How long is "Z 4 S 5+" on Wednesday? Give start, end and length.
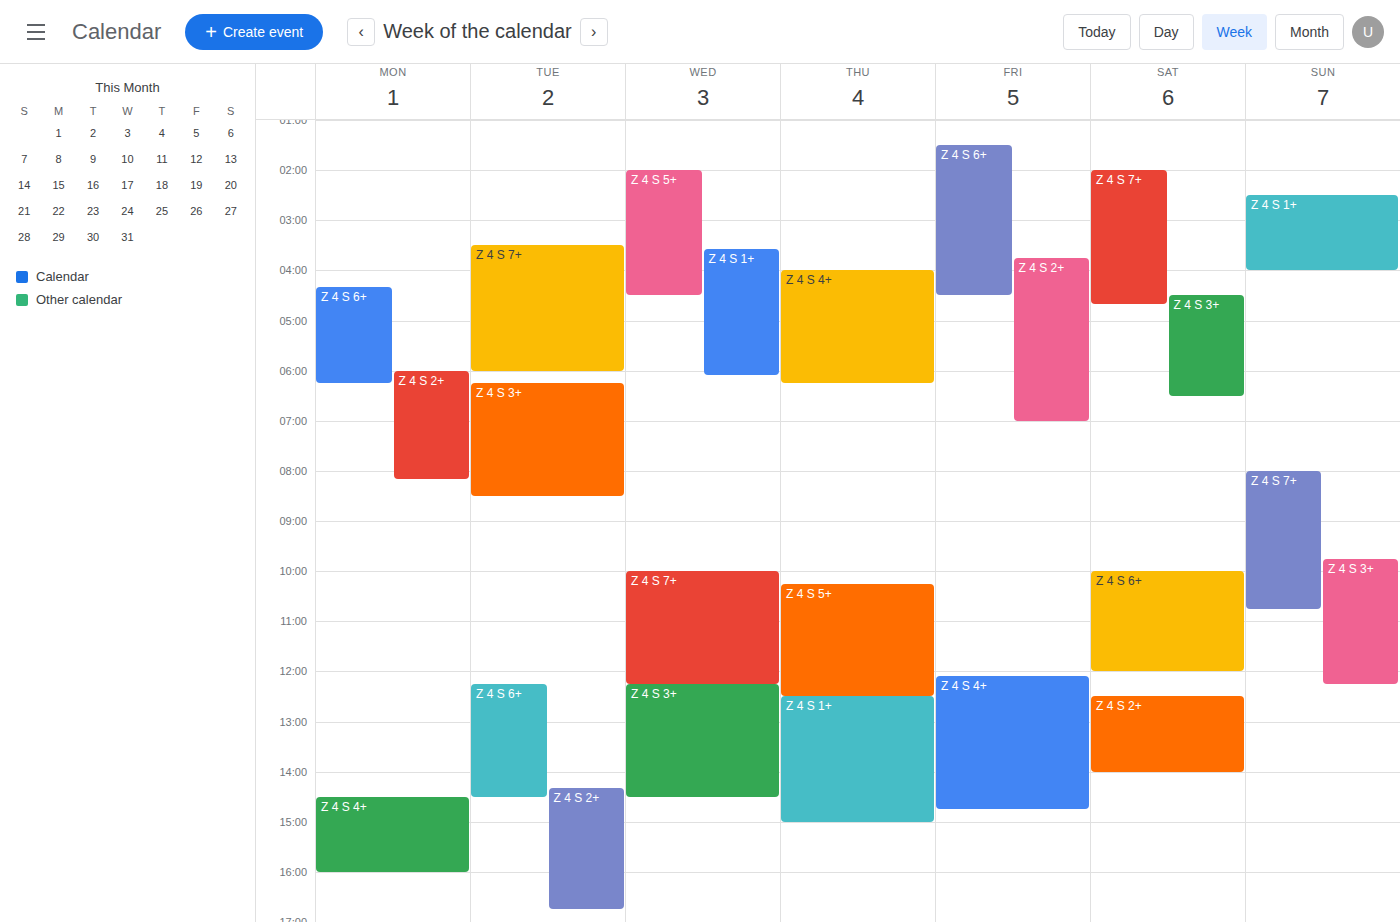
2:00 AM to 4:30 AM, 2 hours 30 minutes